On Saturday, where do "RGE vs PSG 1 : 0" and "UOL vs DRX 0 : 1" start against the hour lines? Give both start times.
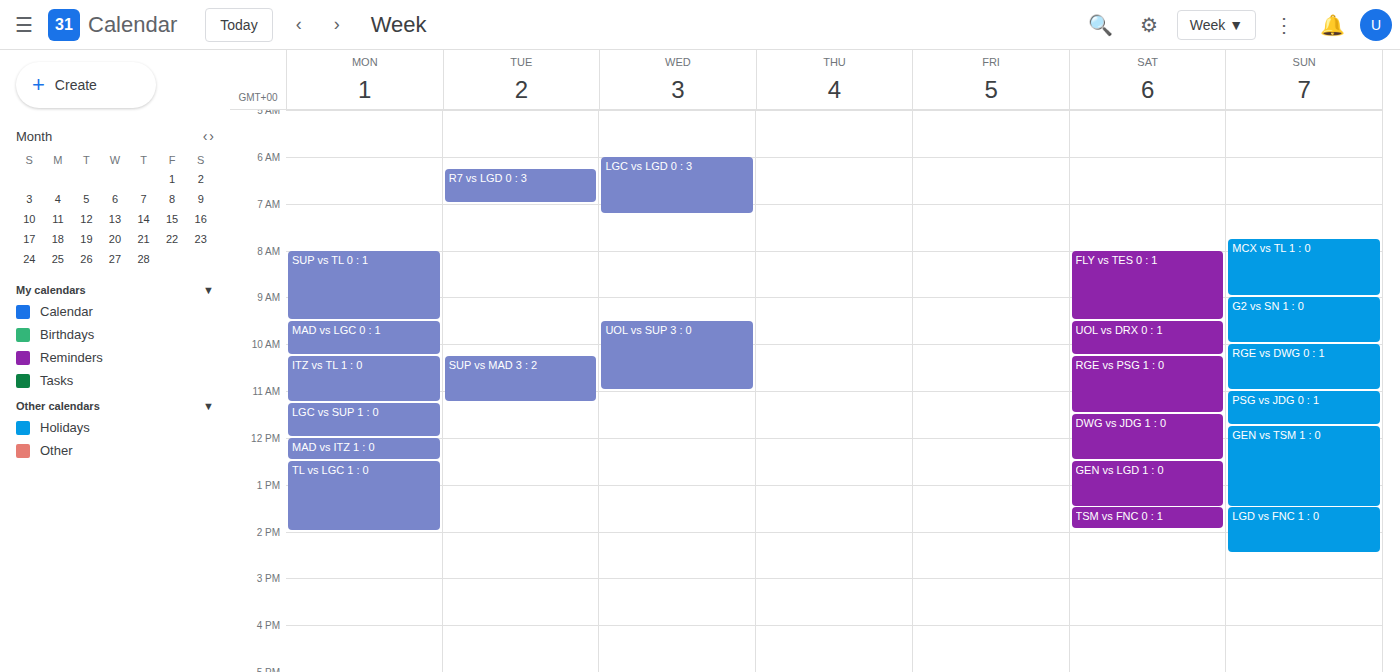
"RGE vs PSG 1 : 0": 10:15 AM, neither: a quarter of the way from the 10 AM line to the 11 AM line. "UOL vs DRX 0 : 1": 9:30 AM, halfway between the 9 AM and 10 AM lines.